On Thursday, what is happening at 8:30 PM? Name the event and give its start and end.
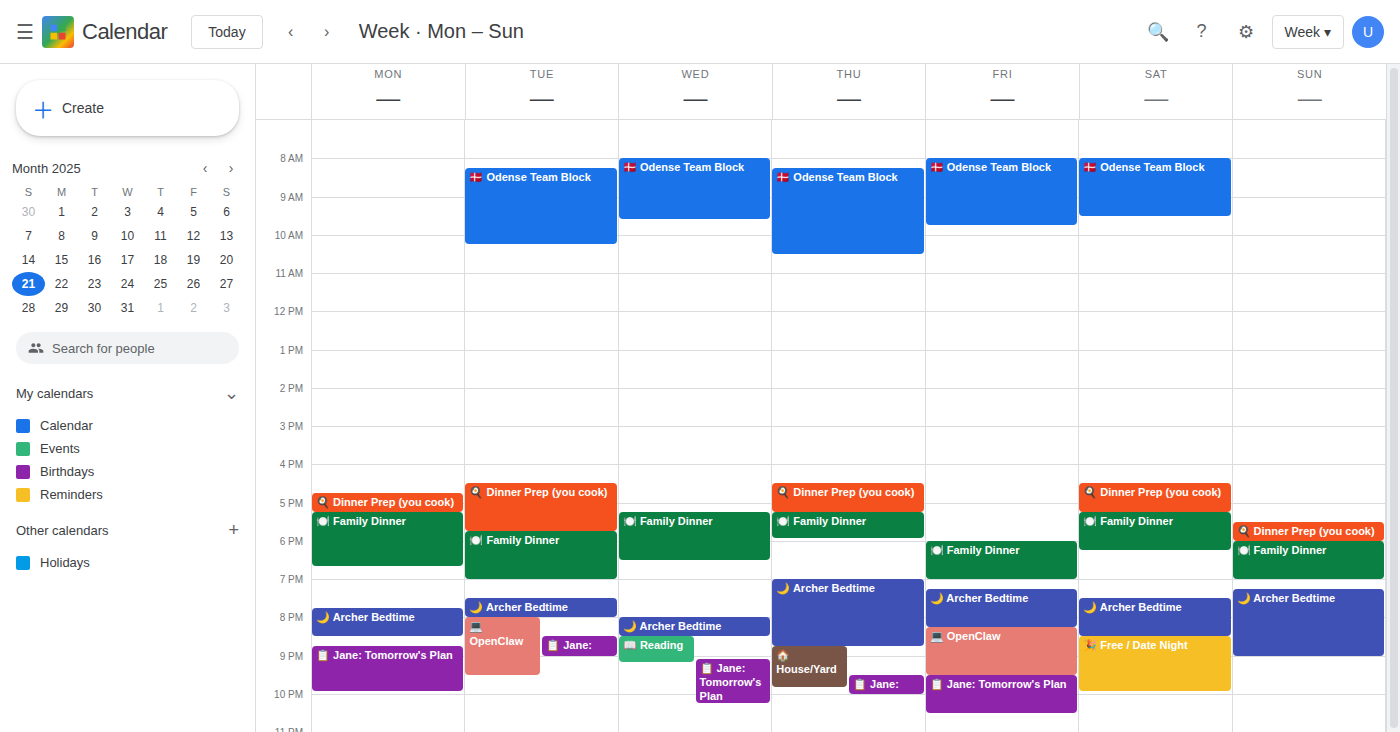
"🌙 Archer Bedtime", 7:00 PM to 8:45 PM